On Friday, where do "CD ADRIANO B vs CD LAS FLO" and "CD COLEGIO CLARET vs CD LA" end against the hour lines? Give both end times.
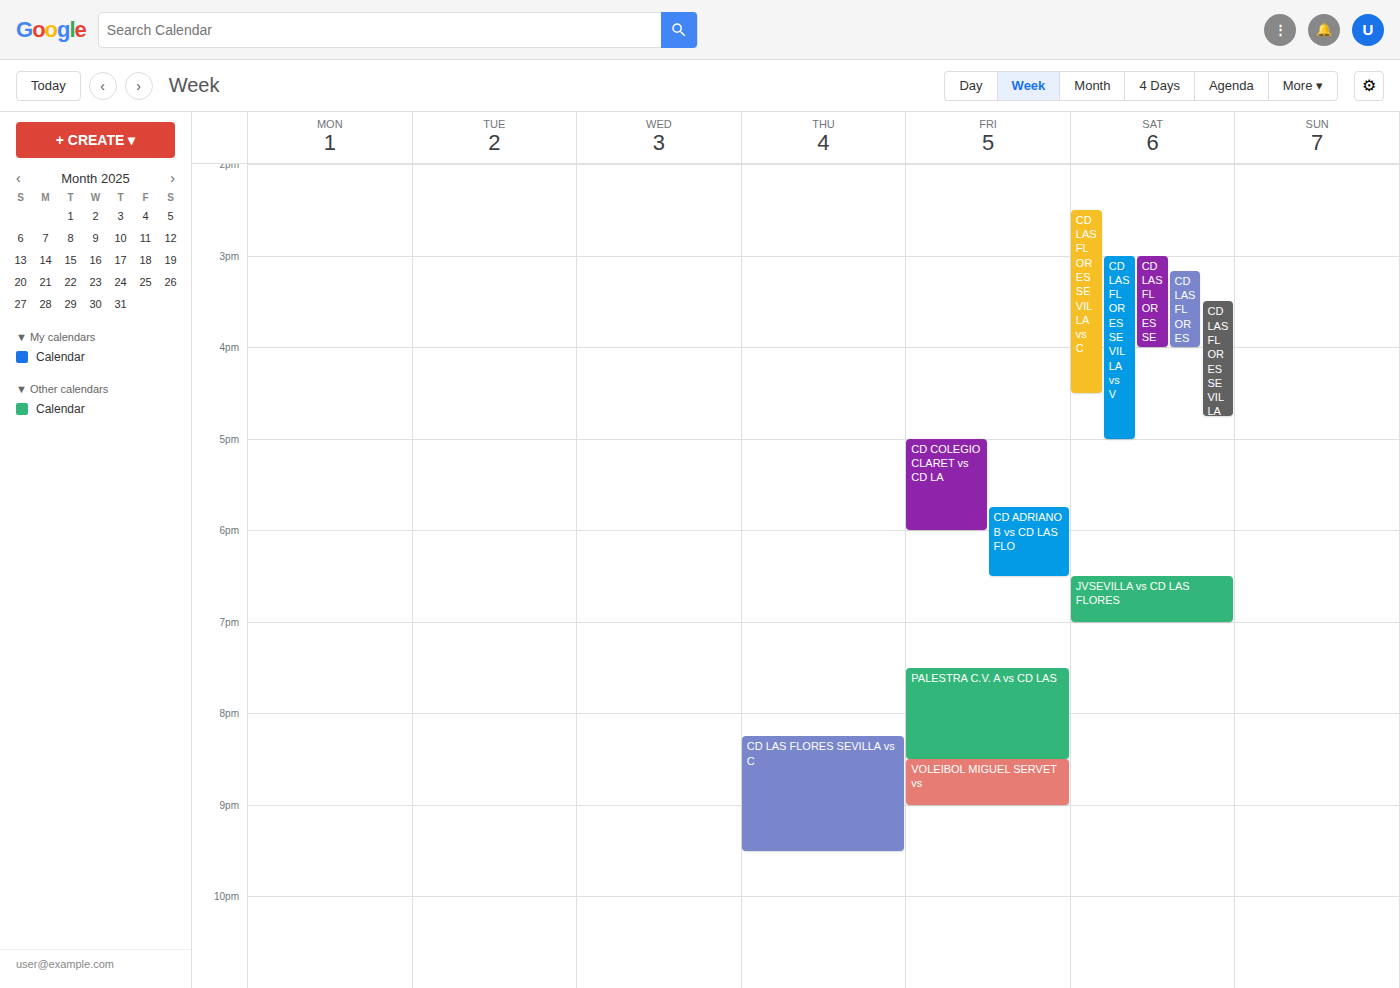
"CD ADRIANO B vs CD LAS FLO": 18:30, halfway between the 18:00 and 19:00 lines. "CD COLEGIO CLARET vs CD LA": 18:00, exactly on the 18:00 line.